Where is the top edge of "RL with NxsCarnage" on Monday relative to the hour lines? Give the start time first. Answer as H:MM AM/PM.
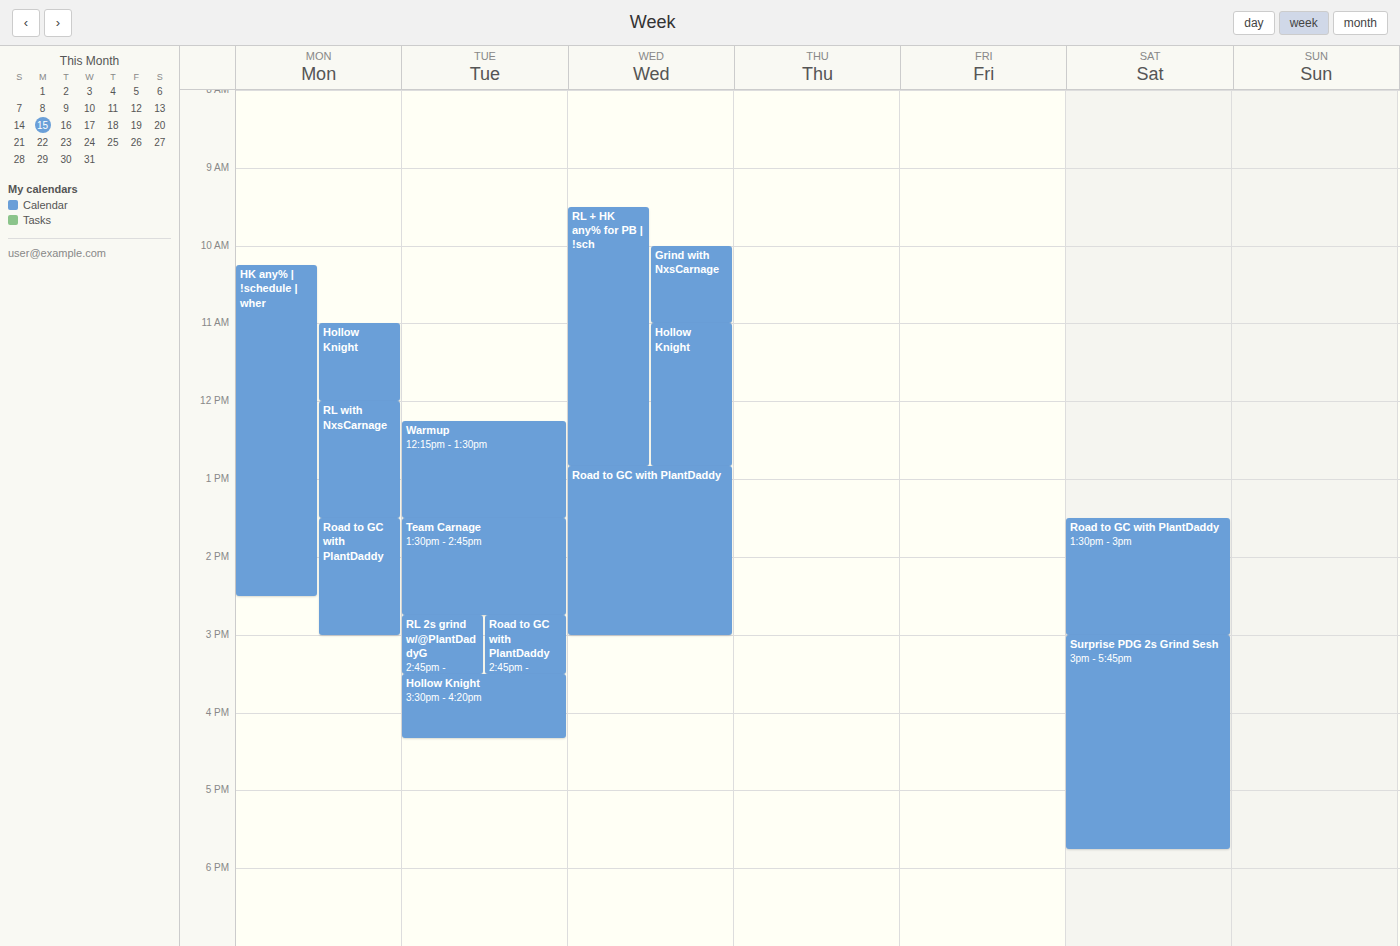
12:00 PM -- exactly on the 12 PM line.